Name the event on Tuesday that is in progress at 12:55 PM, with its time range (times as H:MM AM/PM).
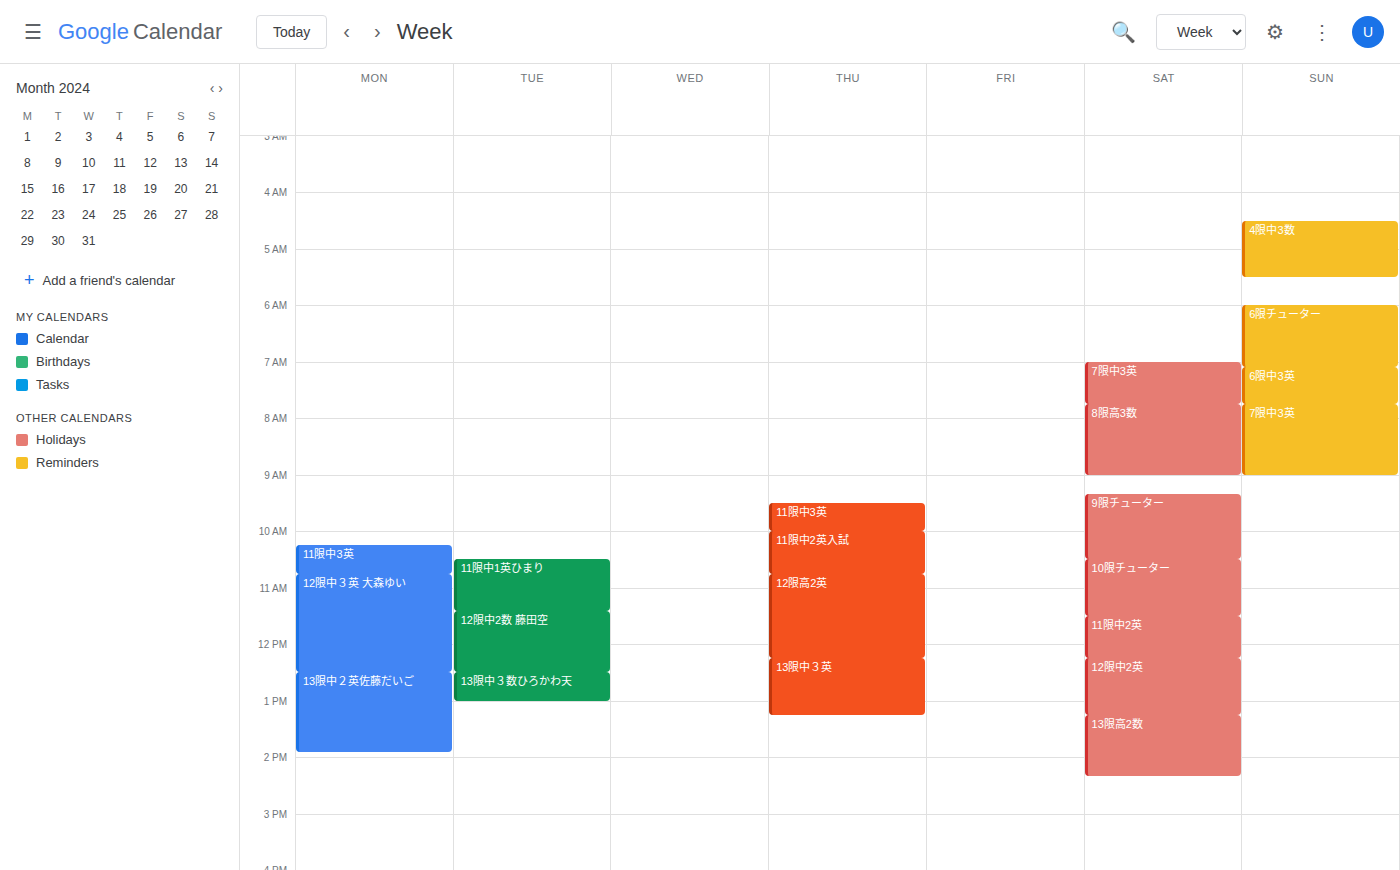
"13限中３数ひろかわ天", 12:30 PM to 1:00 PM